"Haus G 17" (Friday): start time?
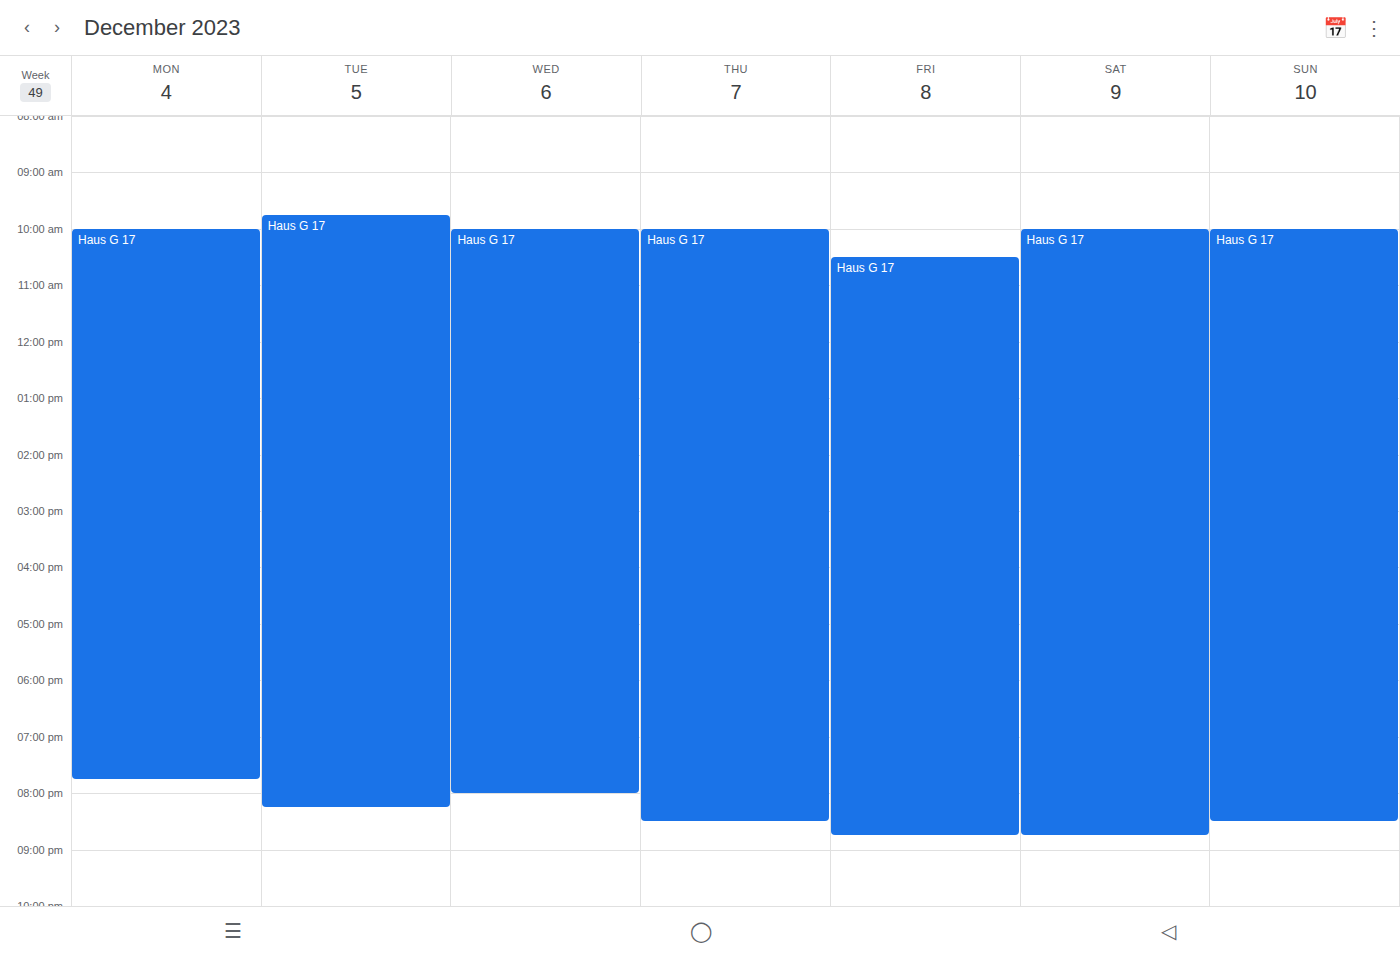
10:30 AM